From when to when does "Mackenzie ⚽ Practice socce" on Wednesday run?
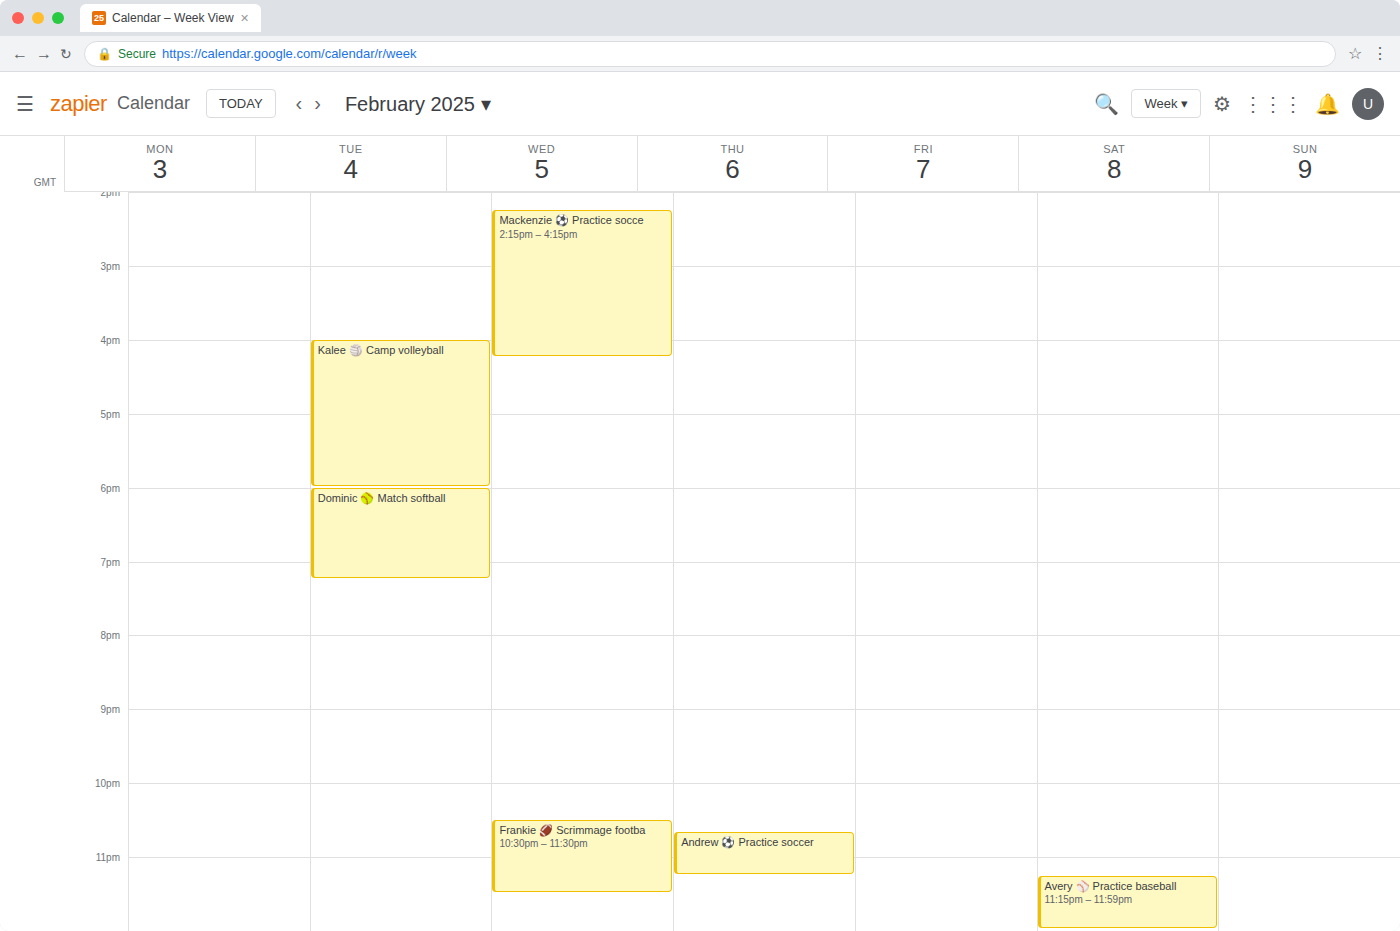
2:15 PM to 4:15 PM